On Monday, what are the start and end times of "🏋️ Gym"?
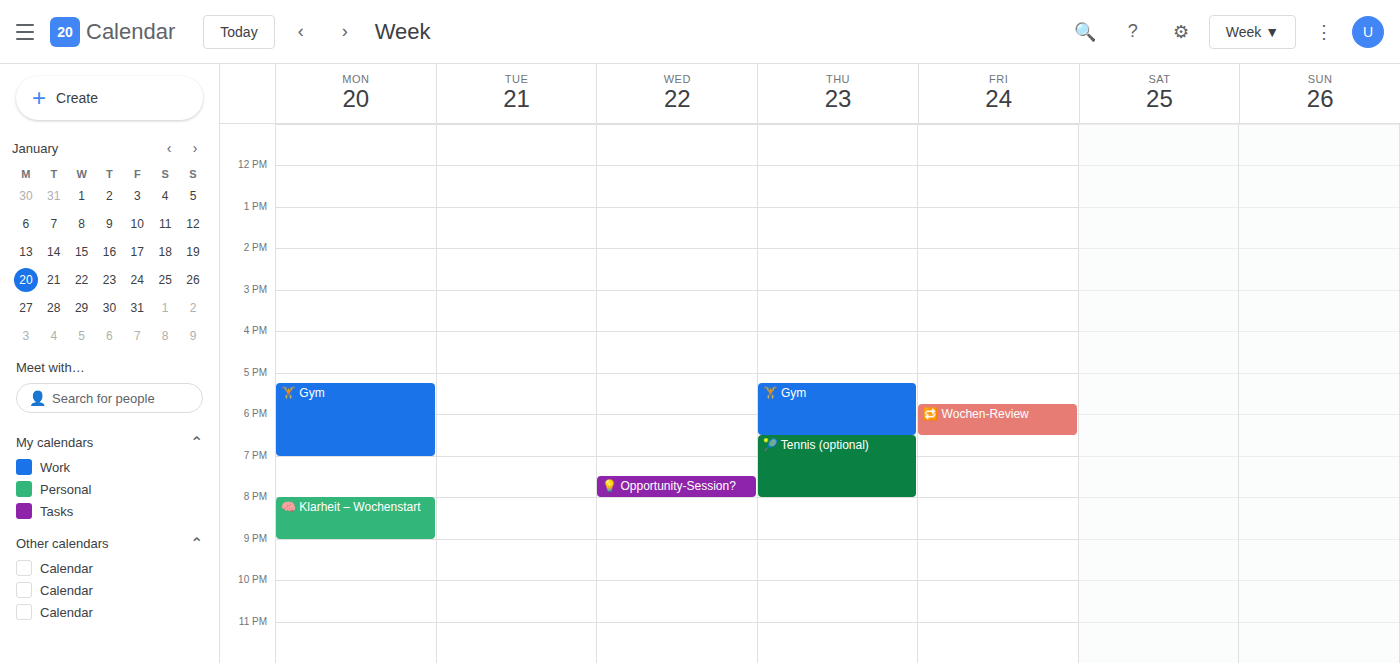
5:15 PM to 7:00 PM